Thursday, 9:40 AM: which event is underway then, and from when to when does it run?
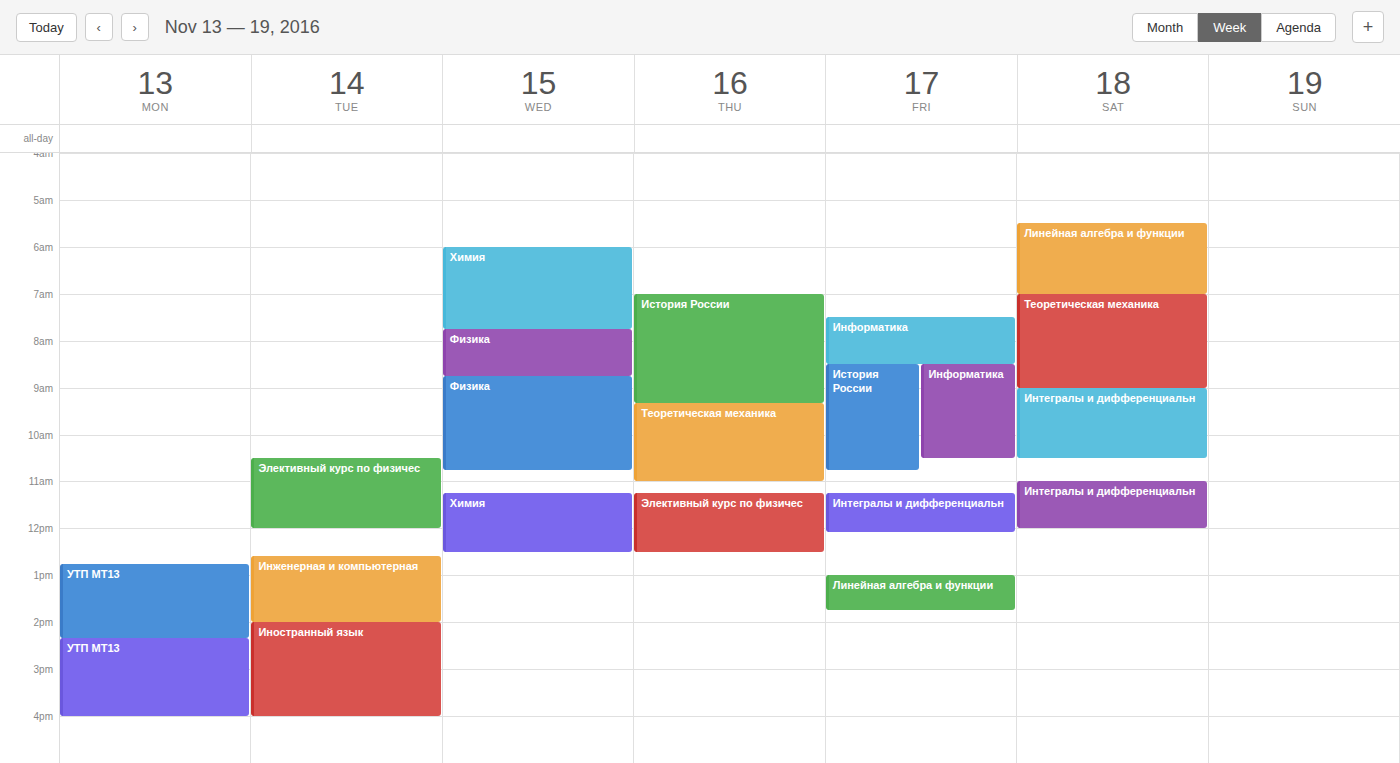
"Теоретическая механика", 9:20 AM to 11:00 AM